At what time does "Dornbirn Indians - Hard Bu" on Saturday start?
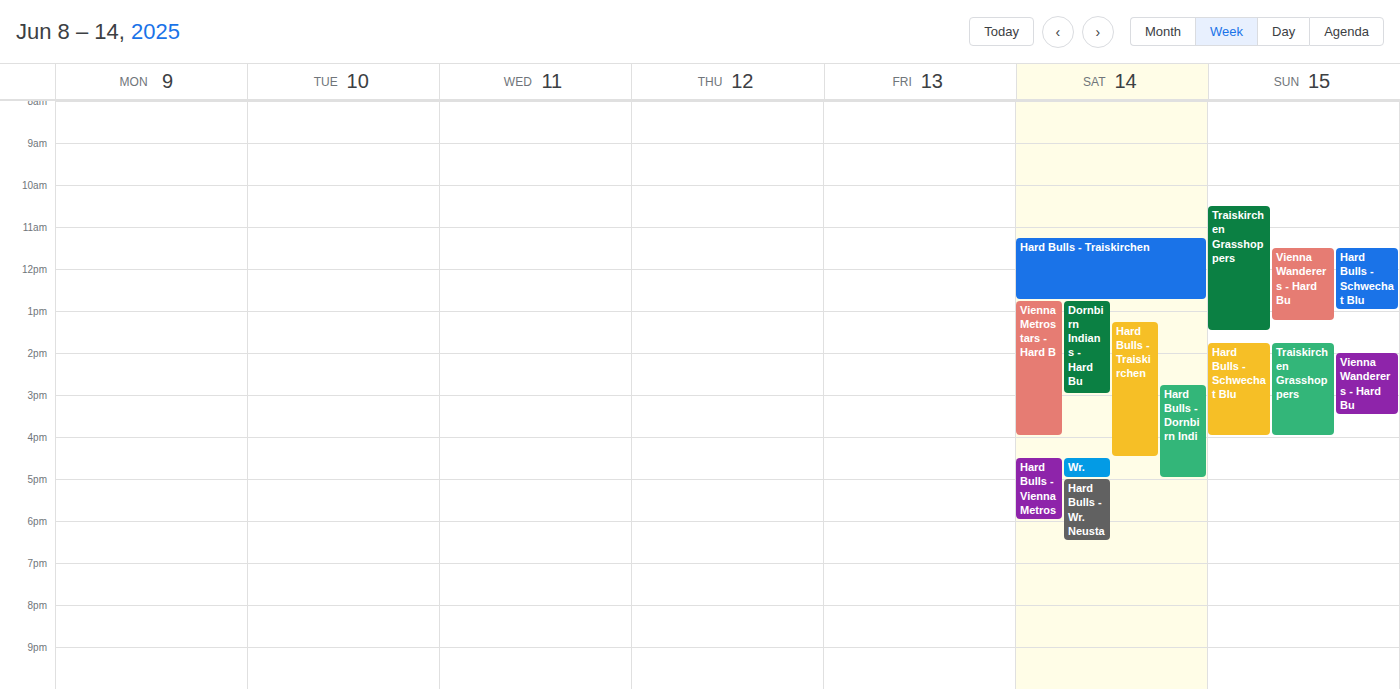
12:45 PM